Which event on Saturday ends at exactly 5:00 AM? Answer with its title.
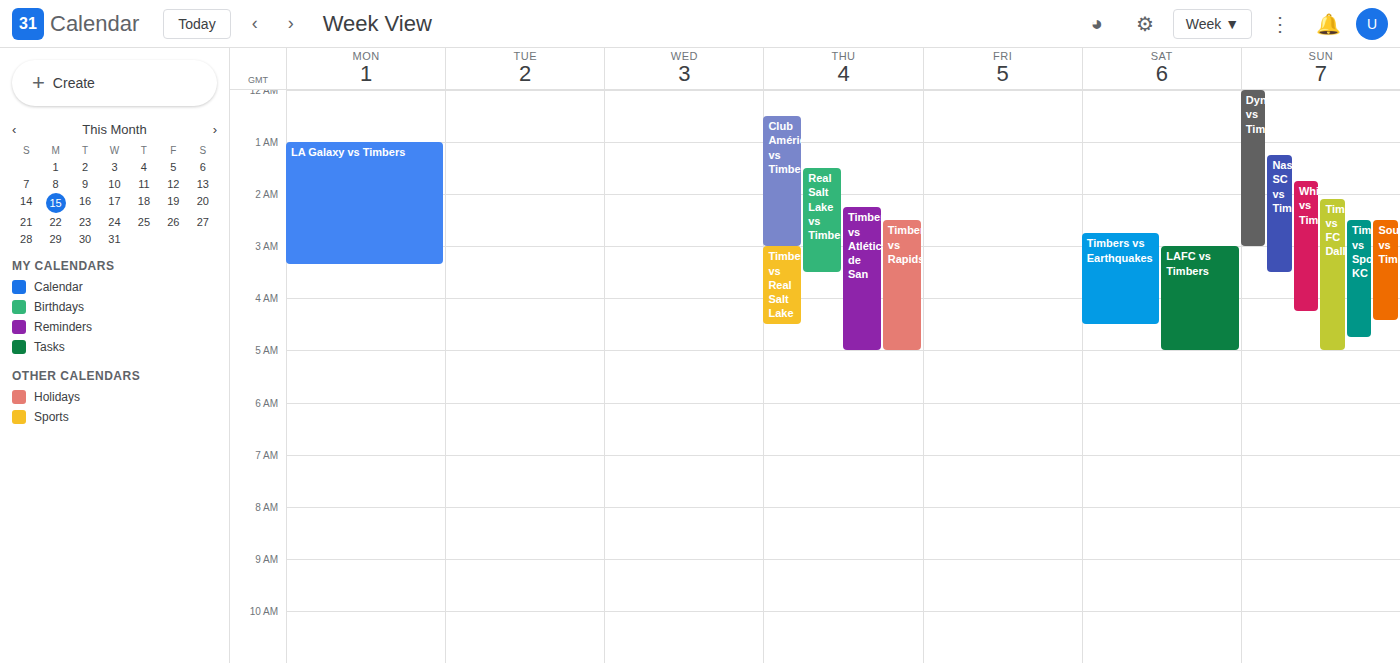
"LAFC vs Timbers"